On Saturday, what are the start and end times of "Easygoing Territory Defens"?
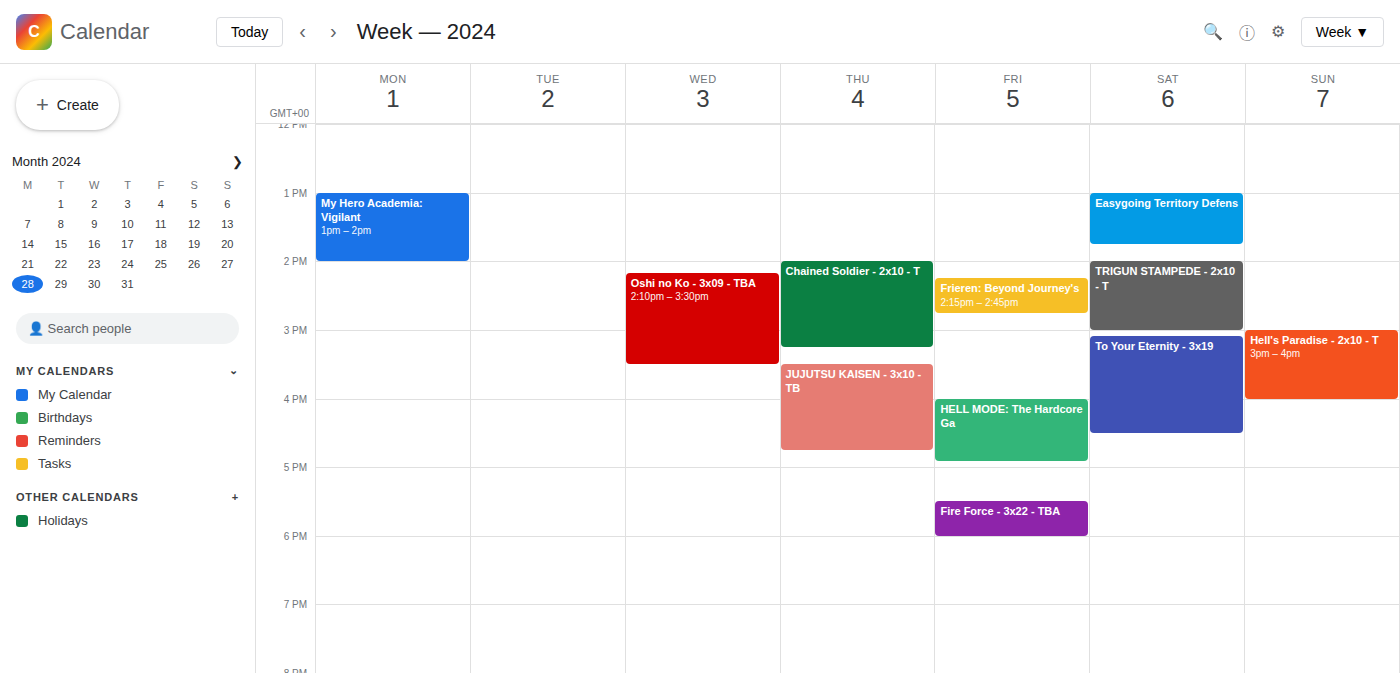
1:00 PM to 1:45 PM